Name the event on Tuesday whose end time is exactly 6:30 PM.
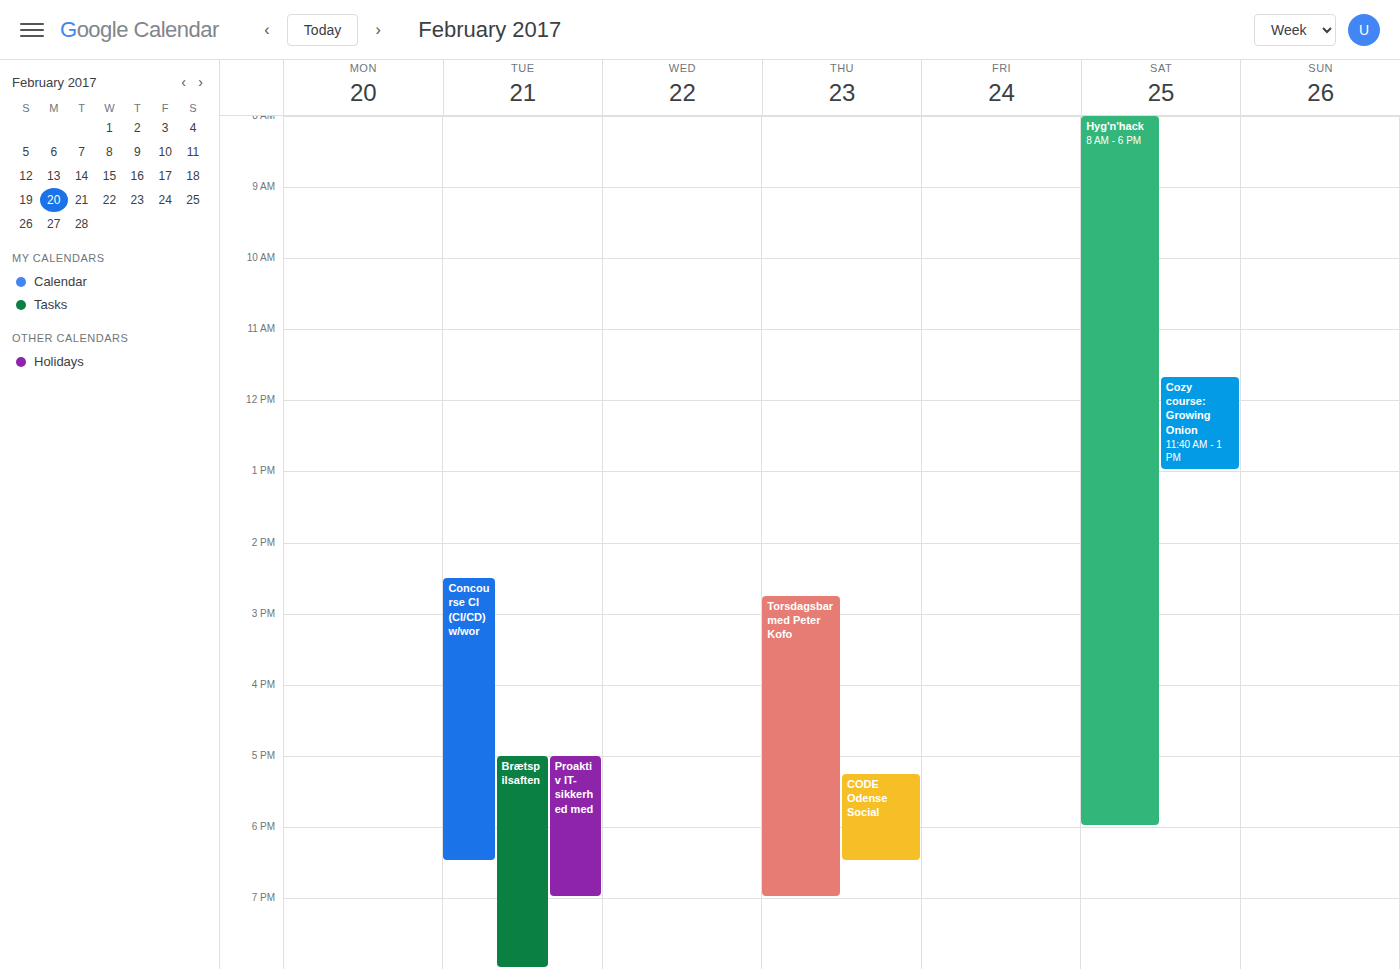
"Concourse CI (CI/CD) w/wor"